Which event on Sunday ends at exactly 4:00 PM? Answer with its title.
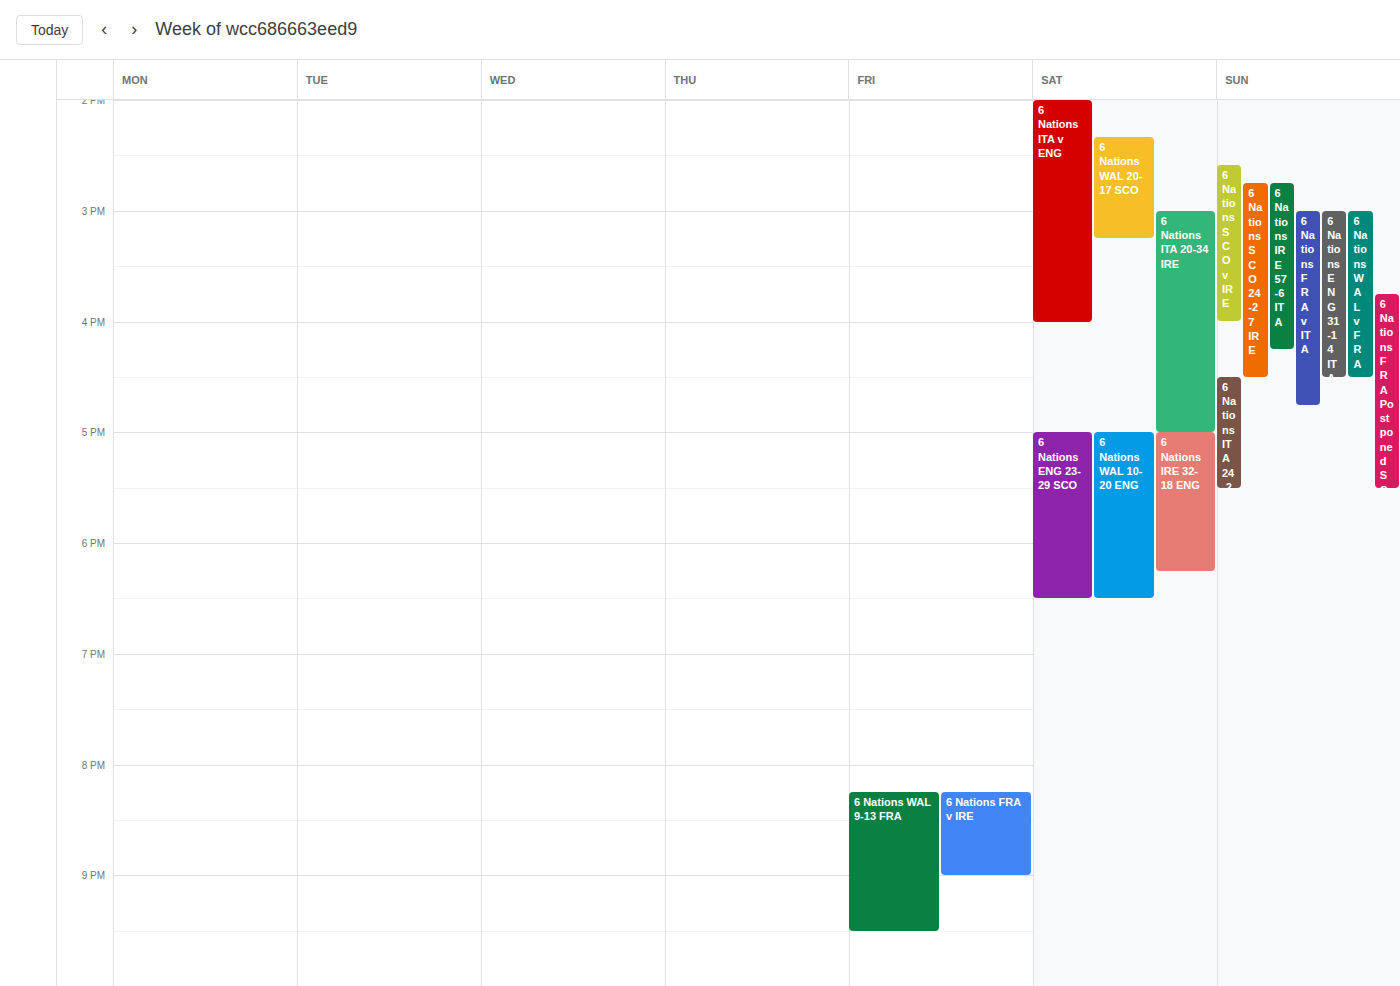
"6 Nations SCO v IRE"